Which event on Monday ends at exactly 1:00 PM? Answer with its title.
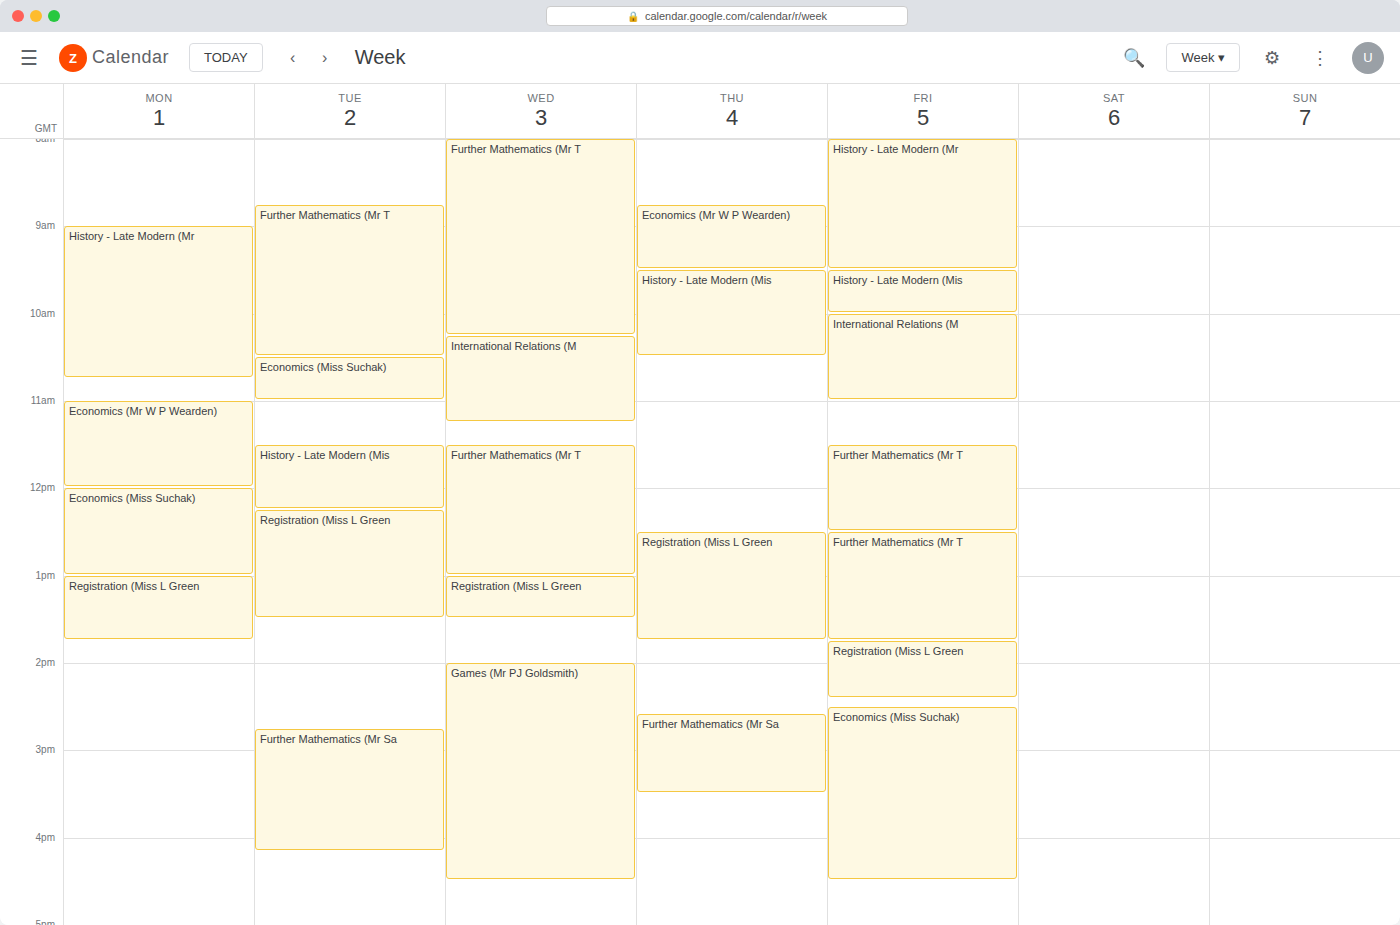
"Economics (Miss Suchak)"